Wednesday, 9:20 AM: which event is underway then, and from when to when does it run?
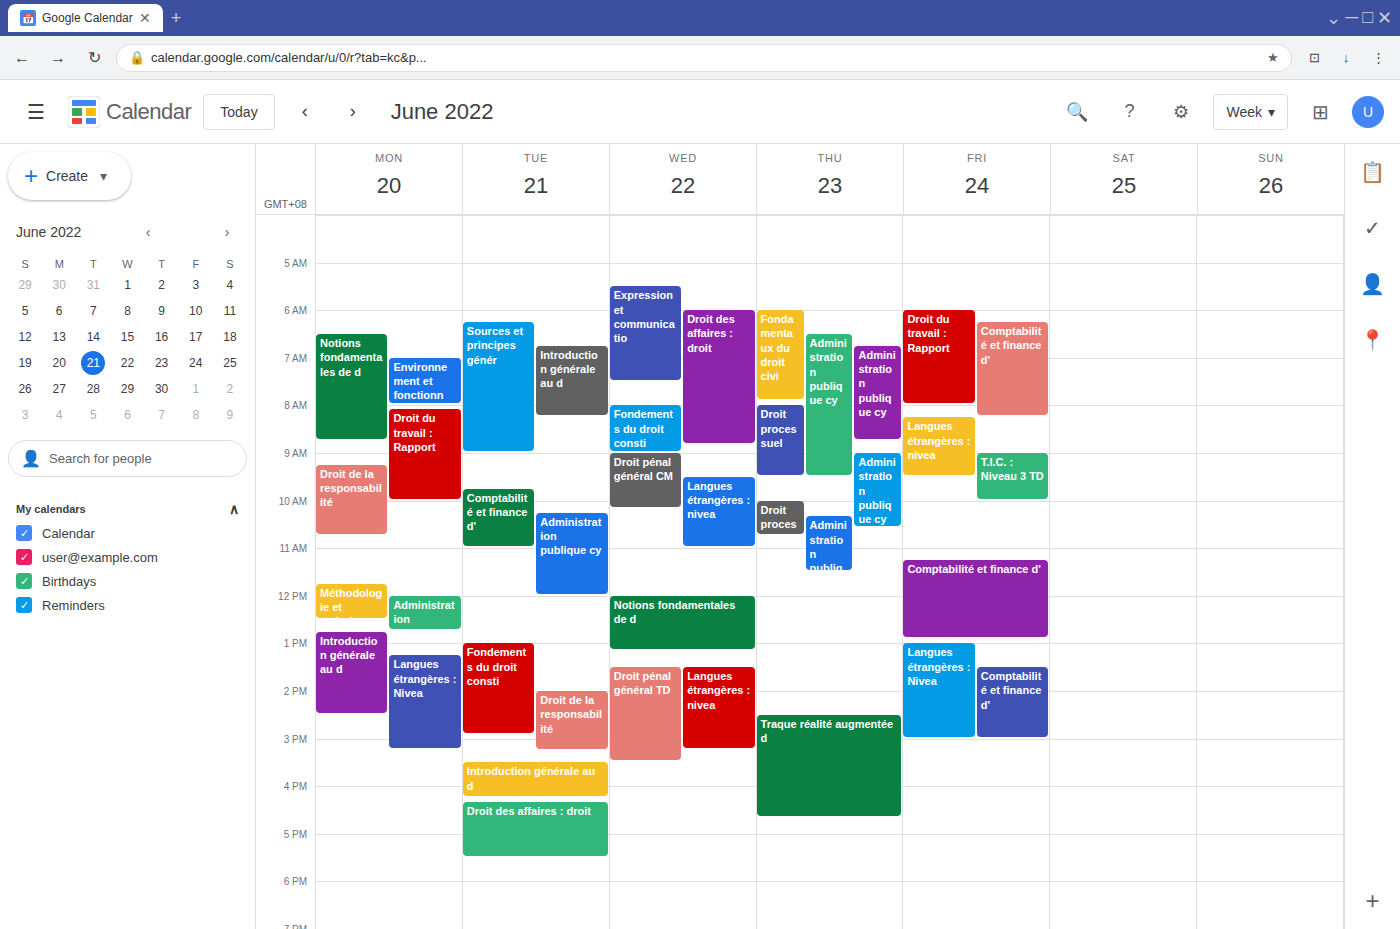
"Droit pénal général CM", 9:00 AM to 10:10 AM